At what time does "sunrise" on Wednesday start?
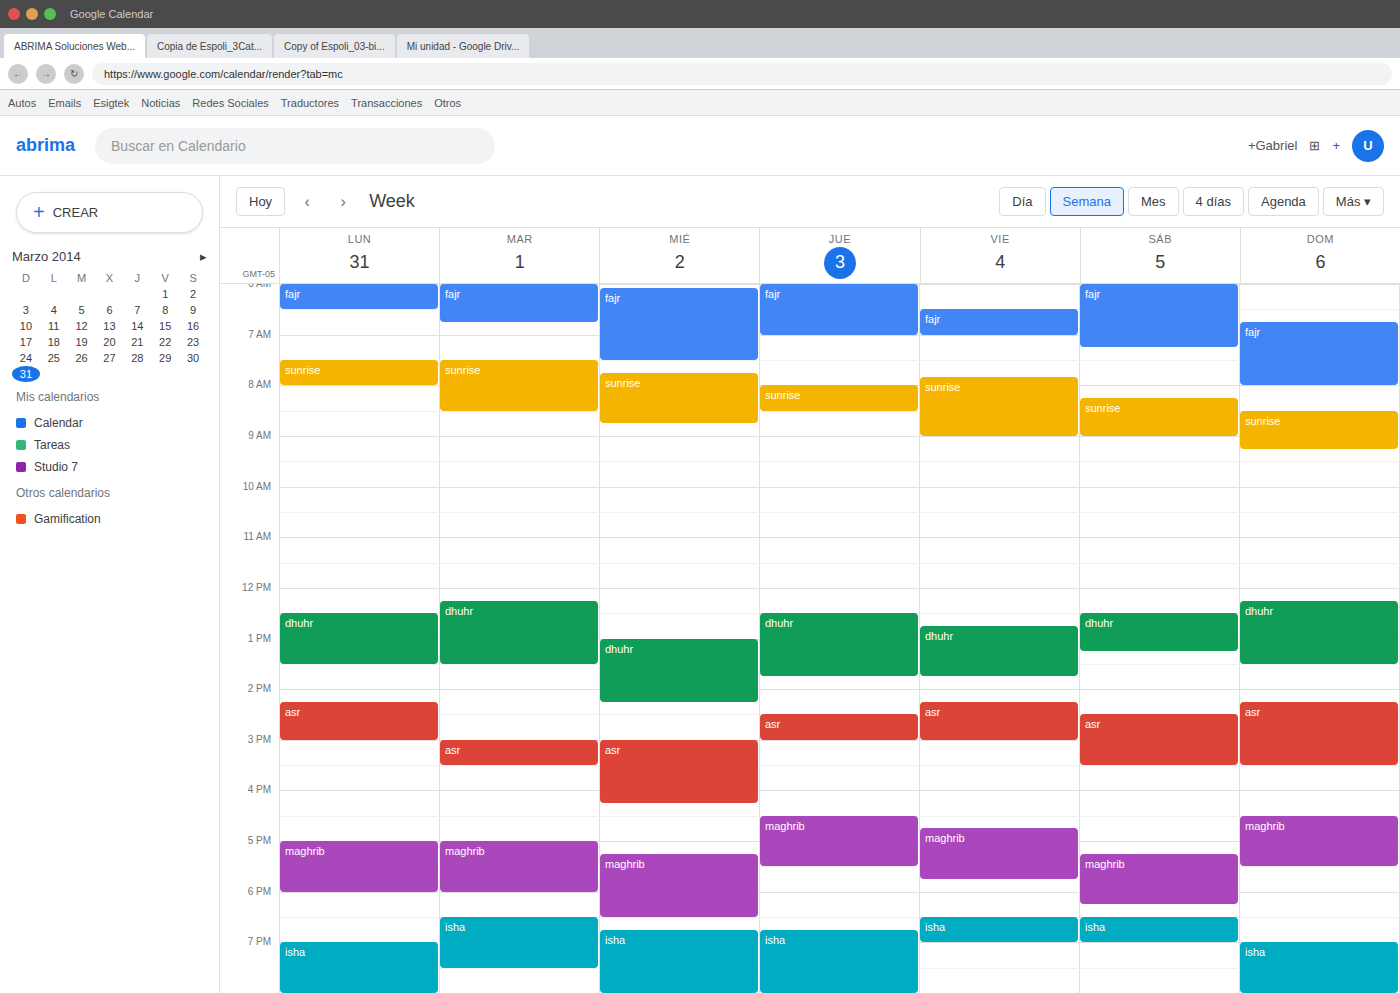
7:45 AM